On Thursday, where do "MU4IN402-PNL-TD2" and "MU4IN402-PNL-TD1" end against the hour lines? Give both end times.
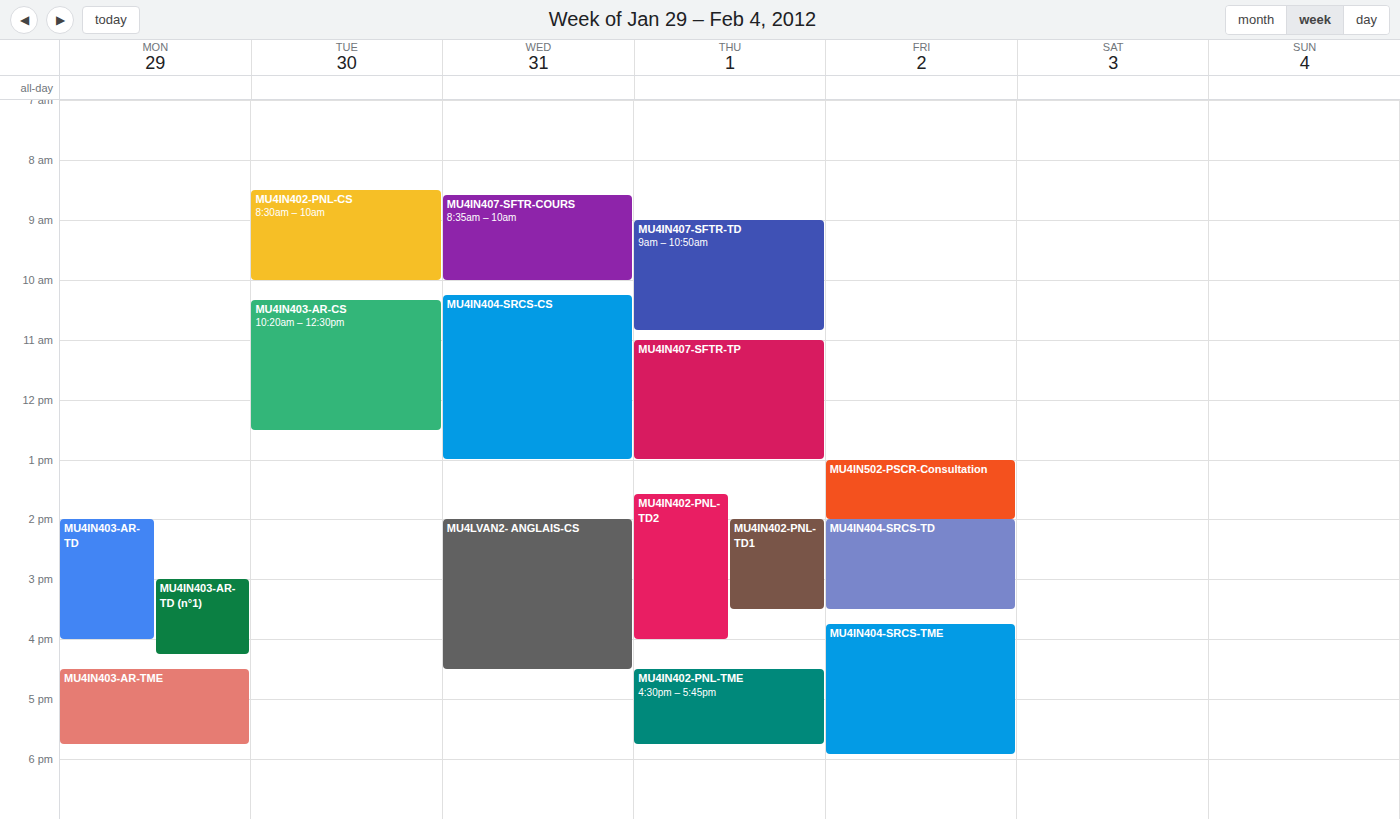
"MU4IN402-PNL-TD2": 4:00 PM, exactly on the 4 PM line. "MU4IN402-PNL-TD1": 3:30 PM, halfway between the 3 PM and 4 PM lines.